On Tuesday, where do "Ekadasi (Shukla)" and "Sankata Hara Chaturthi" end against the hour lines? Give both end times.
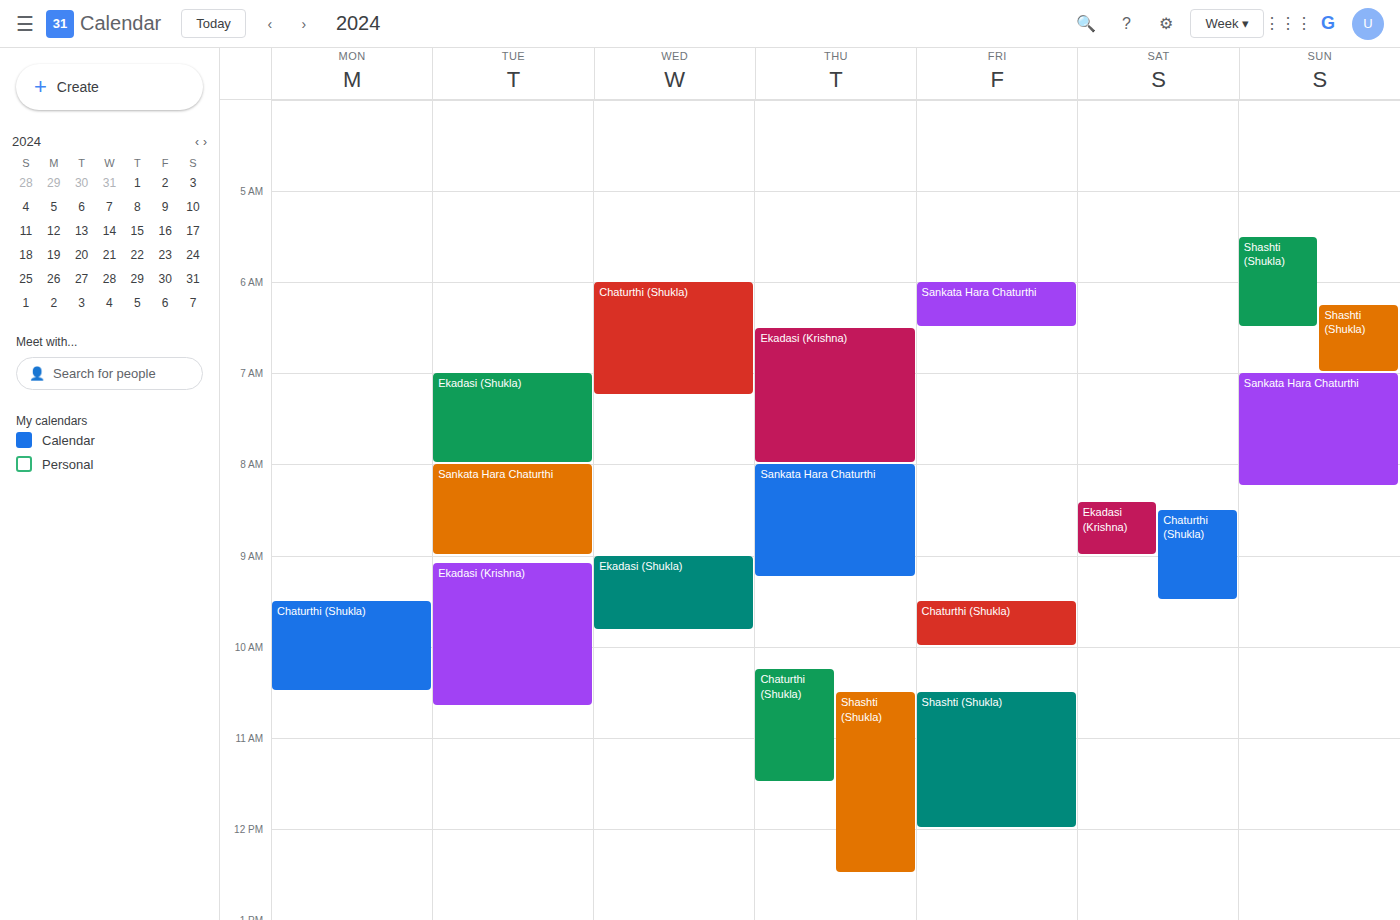
"Ekadasi (Shukla)": 8:00 AM, exactly on the 8 AM line. "Sankata Hara Chaturthi": 9:00 AM, exactly on the 9 AM line.